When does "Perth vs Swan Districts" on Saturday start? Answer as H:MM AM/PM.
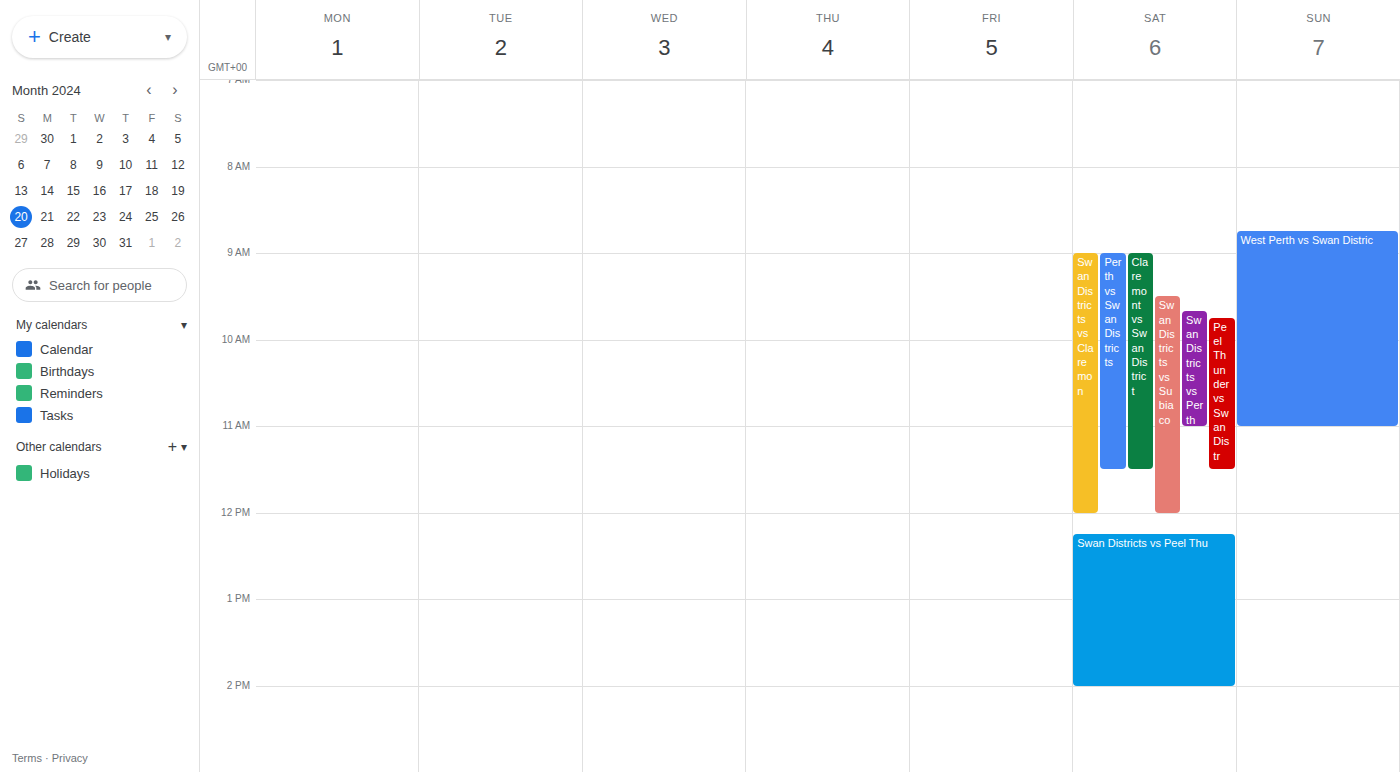
9:00 AM